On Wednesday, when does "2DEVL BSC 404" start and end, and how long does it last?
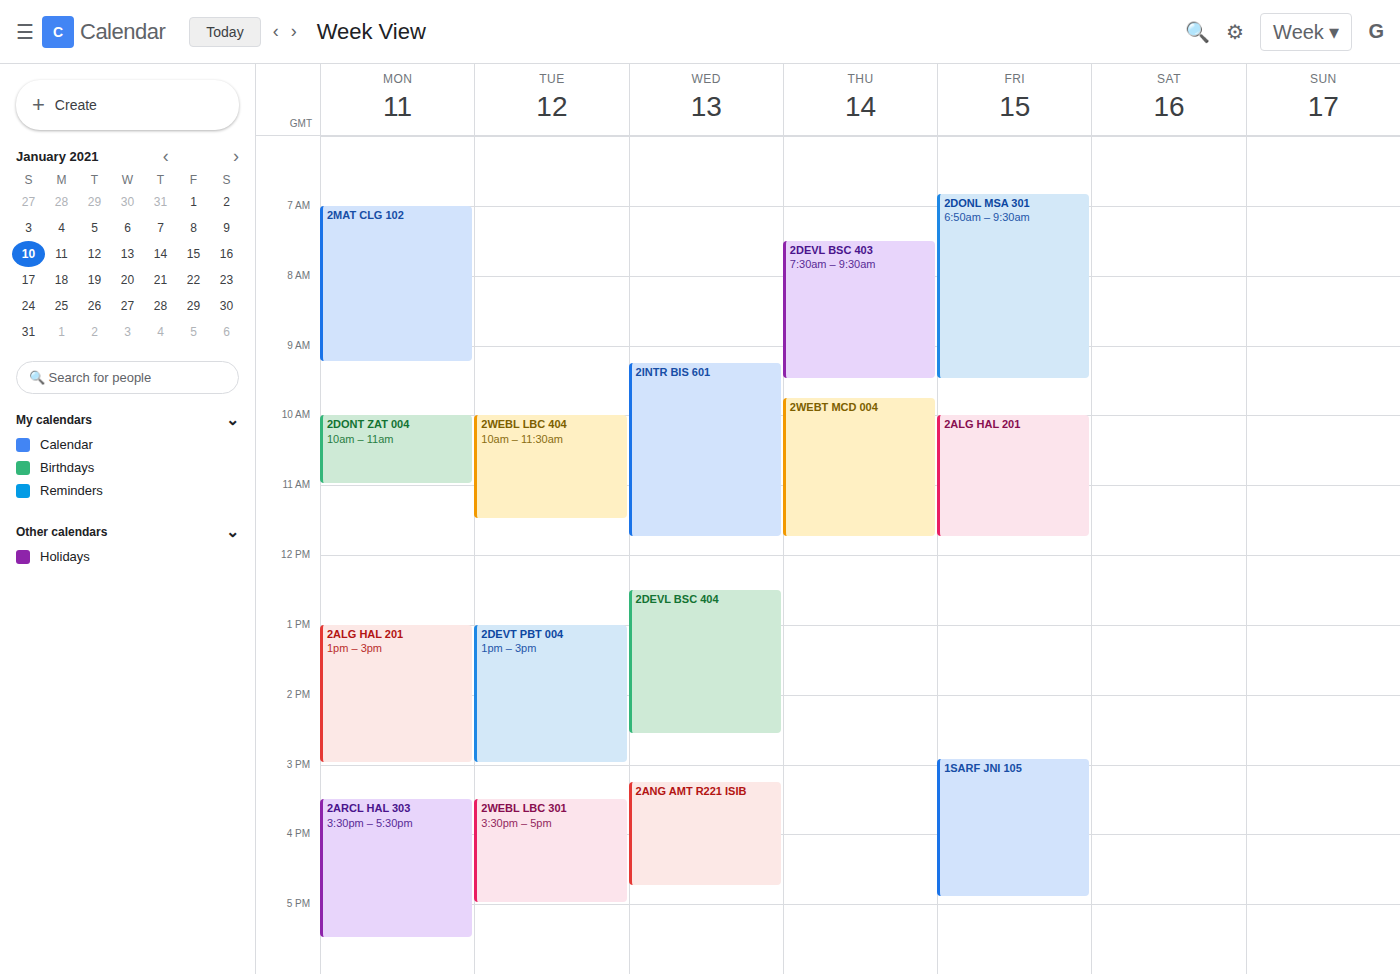
12:30 PM to 2:35 PM, 2 hours 5 minutes